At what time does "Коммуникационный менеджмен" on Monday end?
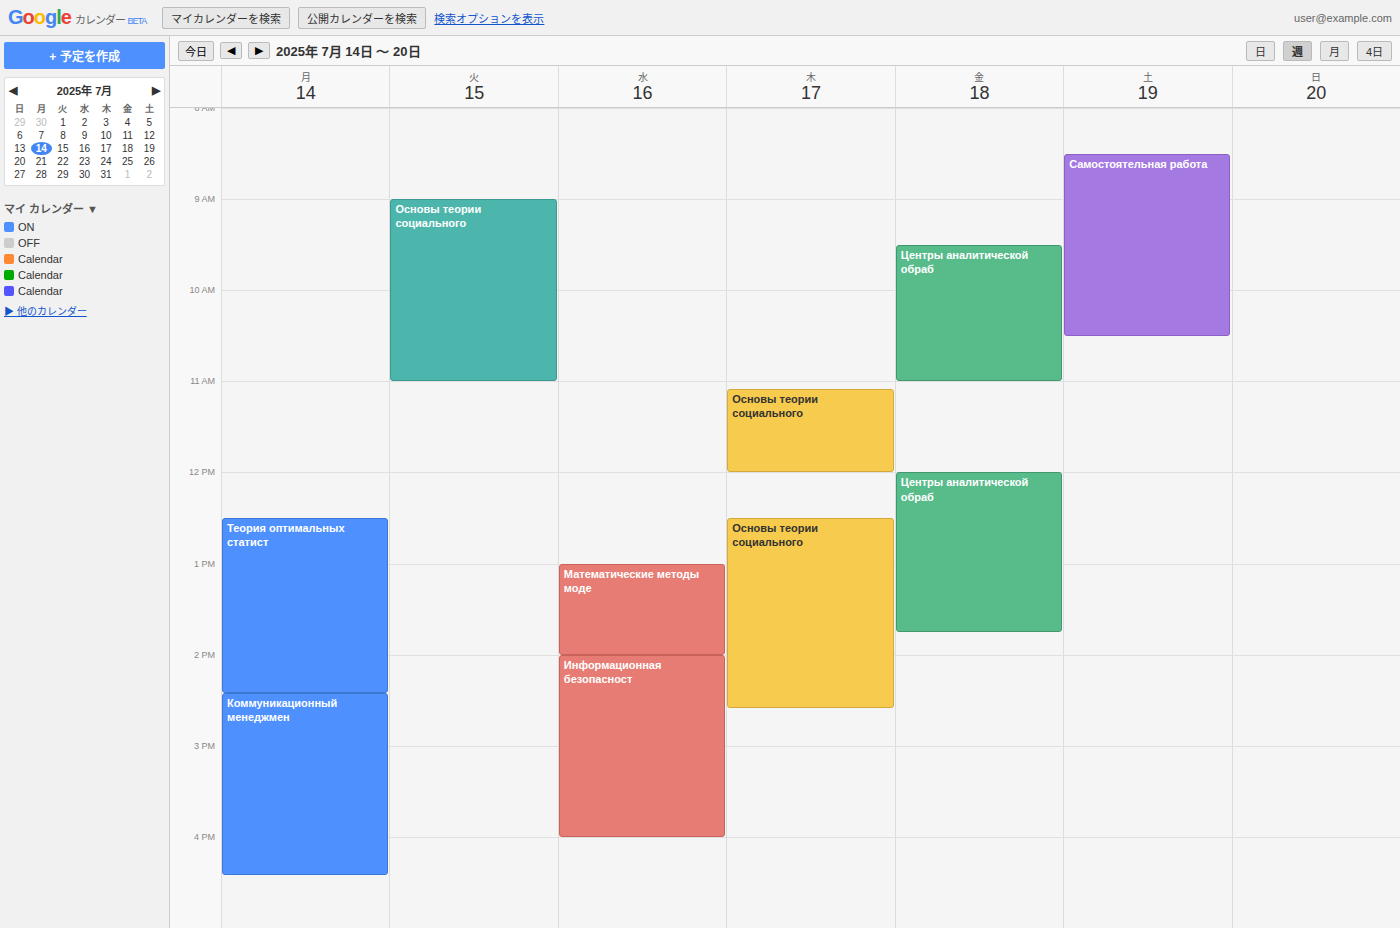
4:25 PM